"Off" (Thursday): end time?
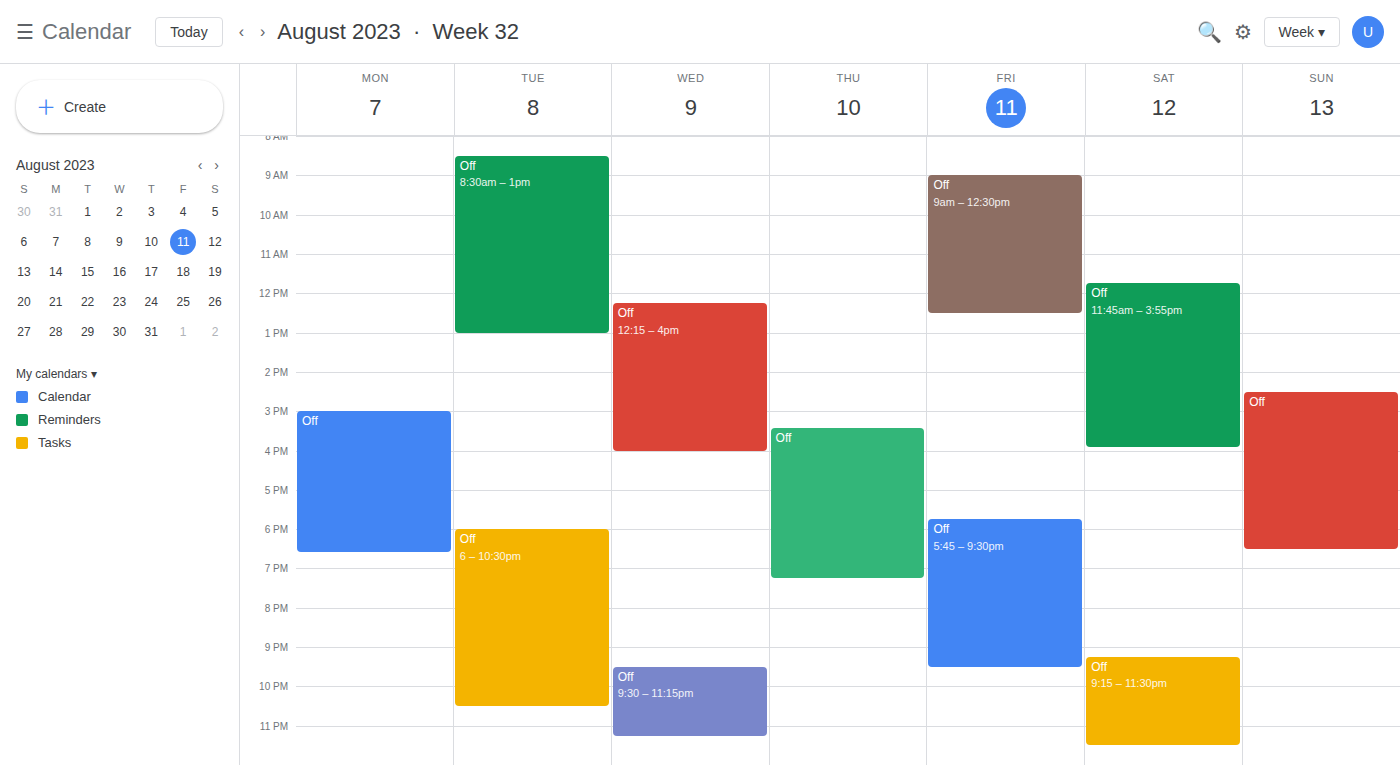
7:15 PM